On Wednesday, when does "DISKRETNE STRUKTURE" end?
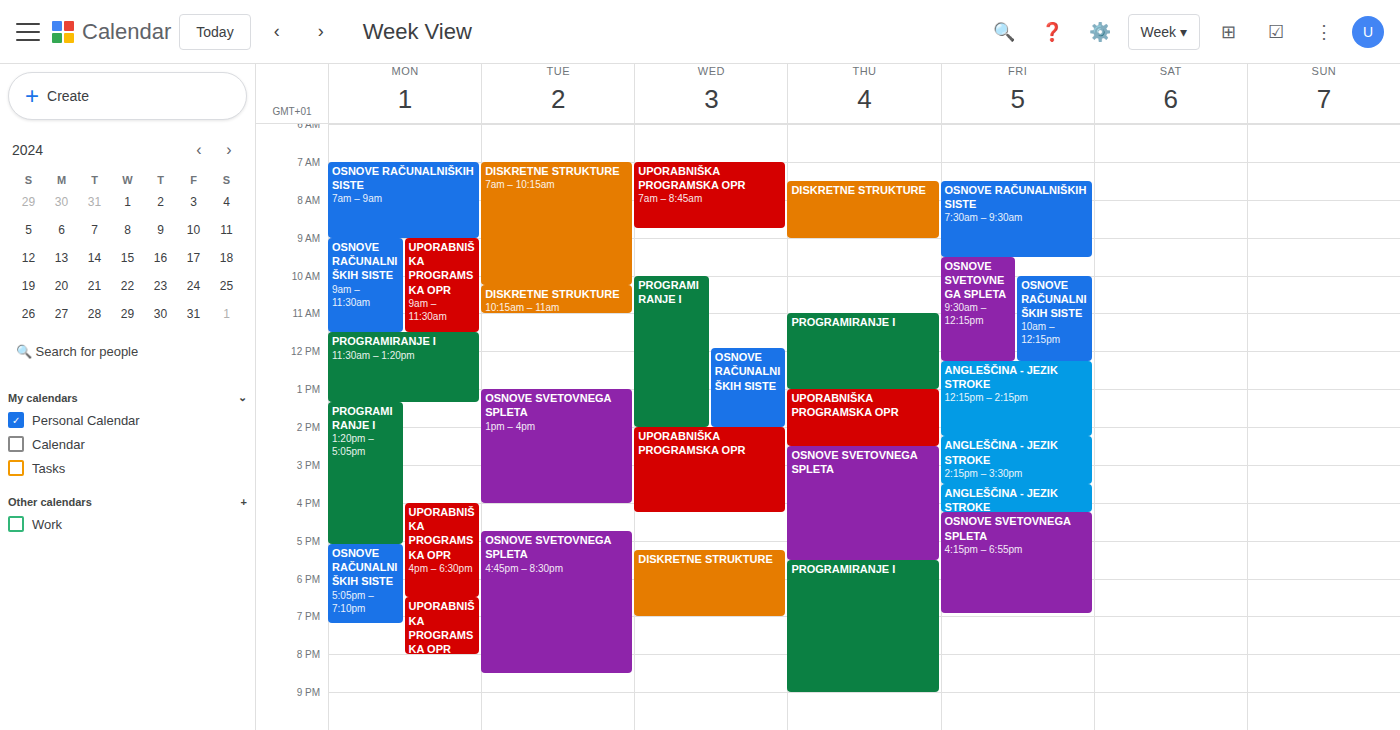
7:00 PM